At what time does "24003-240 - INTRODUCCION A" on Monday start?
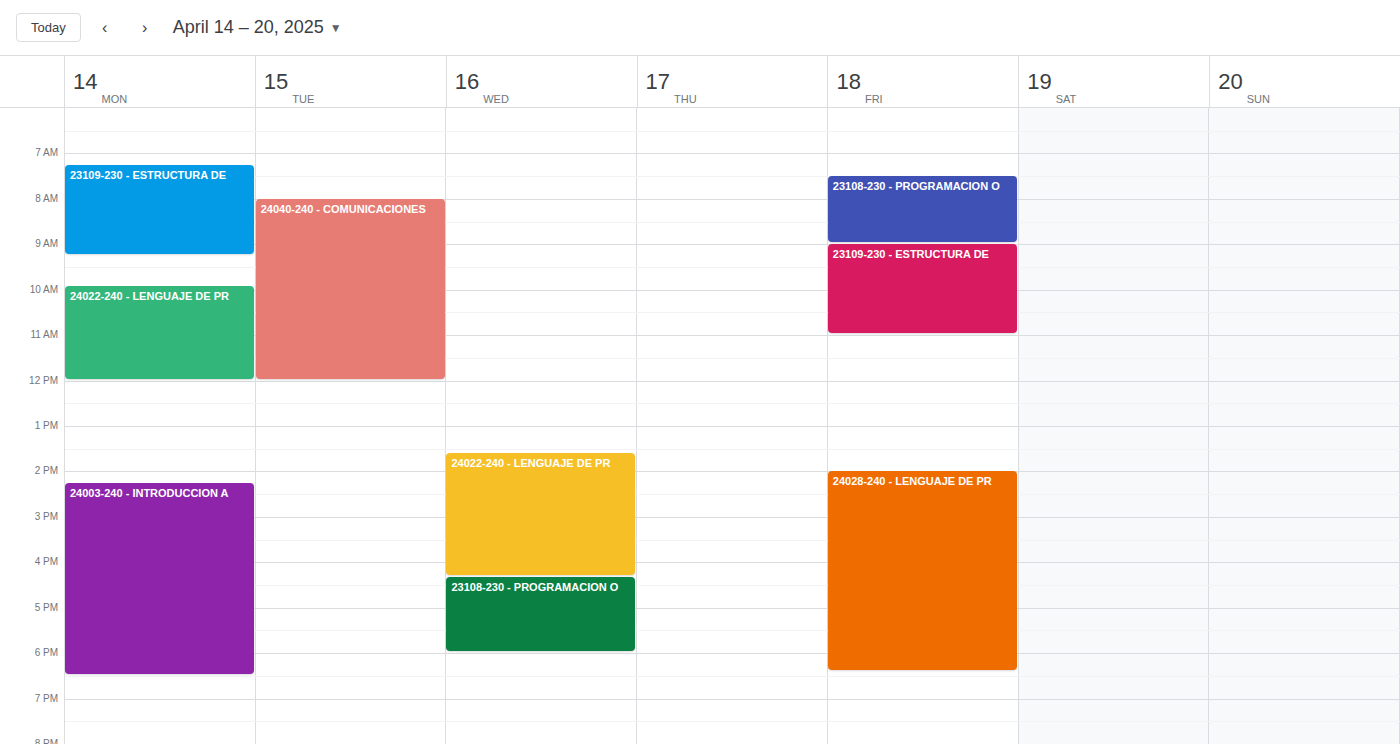
2:15 PM